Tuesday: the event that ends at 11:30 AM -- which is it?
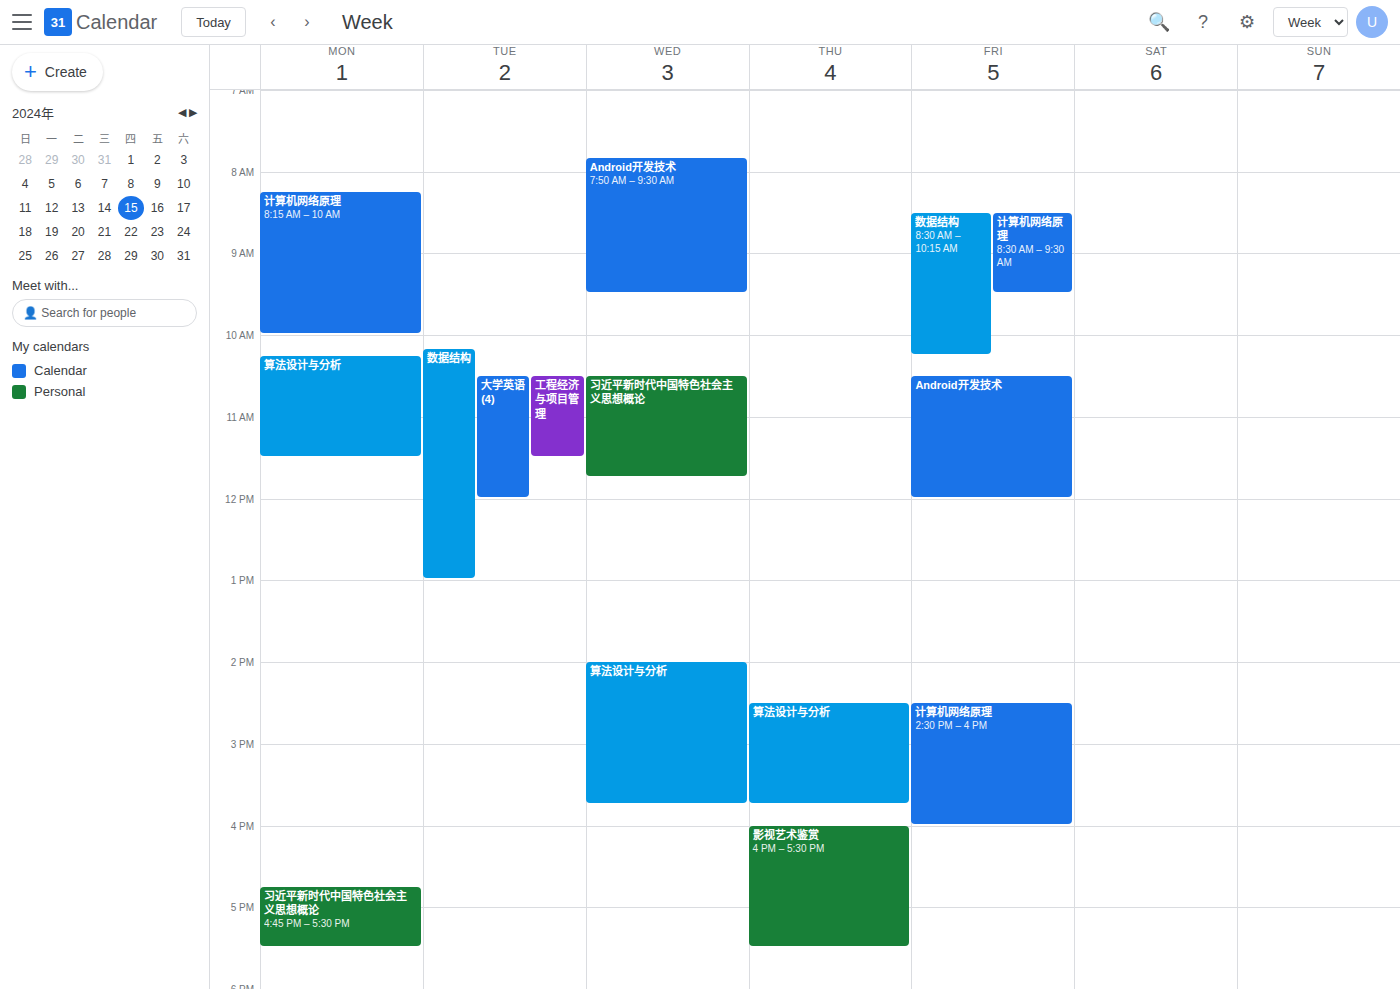
"工程经济与项目管理"